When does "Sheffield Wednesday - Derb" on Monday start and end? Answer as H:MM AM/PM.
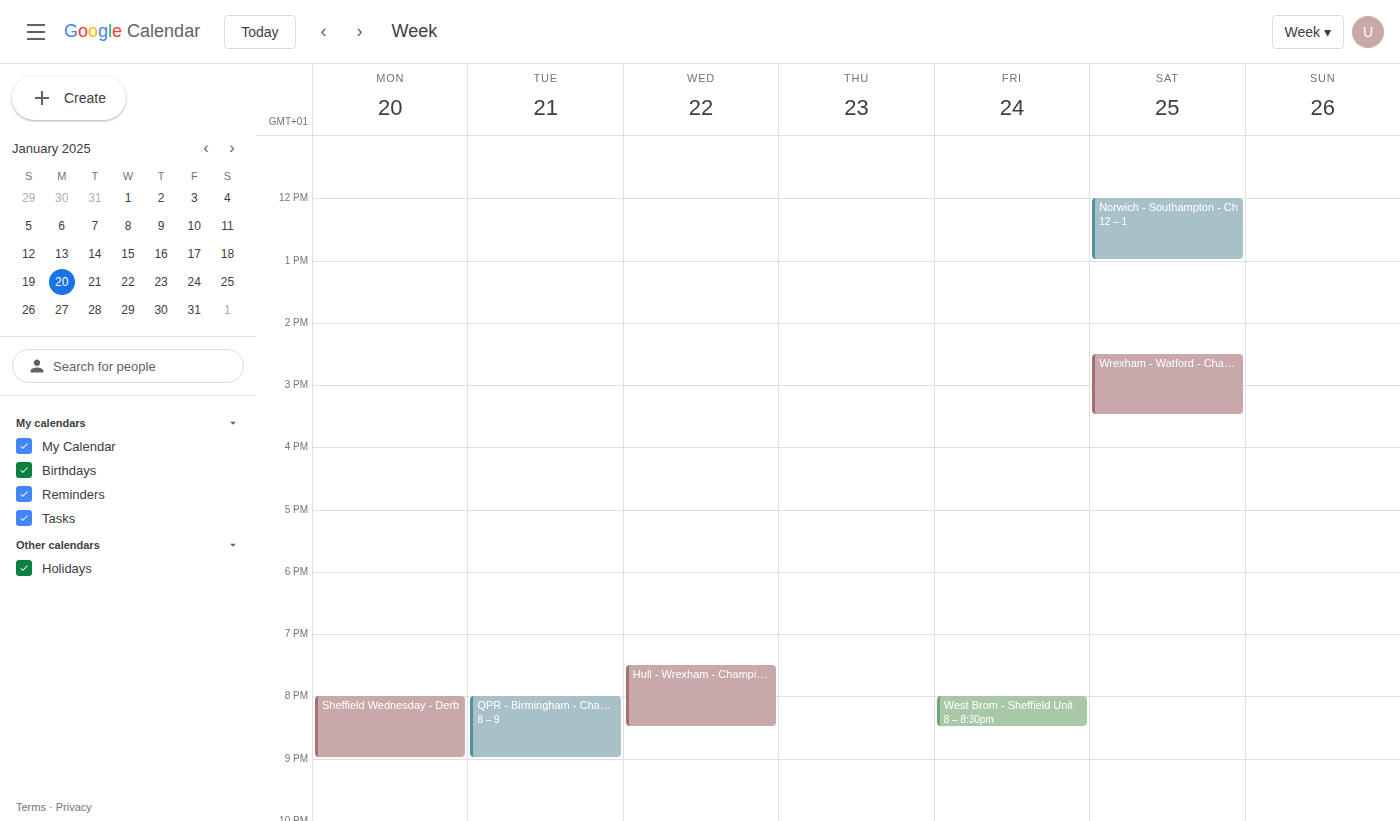
8:00 PM to 9:00 PM